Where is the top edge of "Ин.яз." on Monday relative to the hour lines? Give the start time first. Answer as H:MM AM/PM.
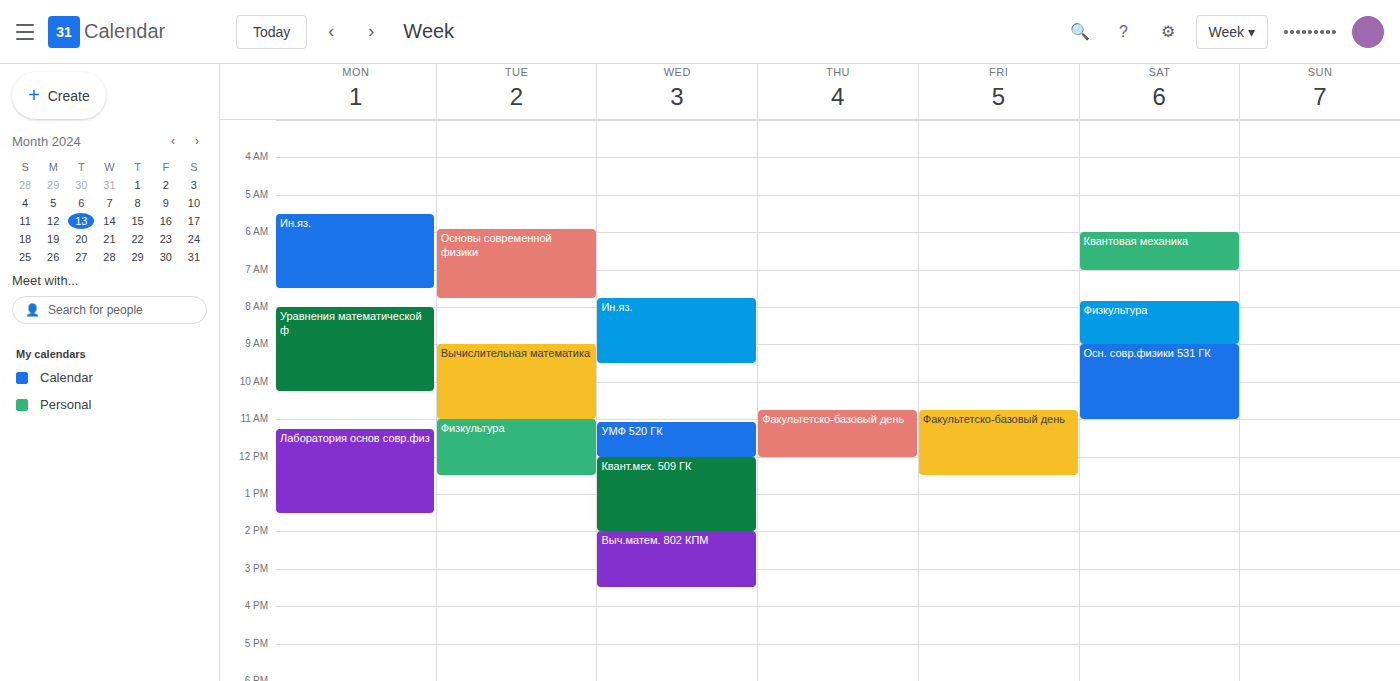
5:30 AM -- halfway between the 5 AM and 6 AM lines.